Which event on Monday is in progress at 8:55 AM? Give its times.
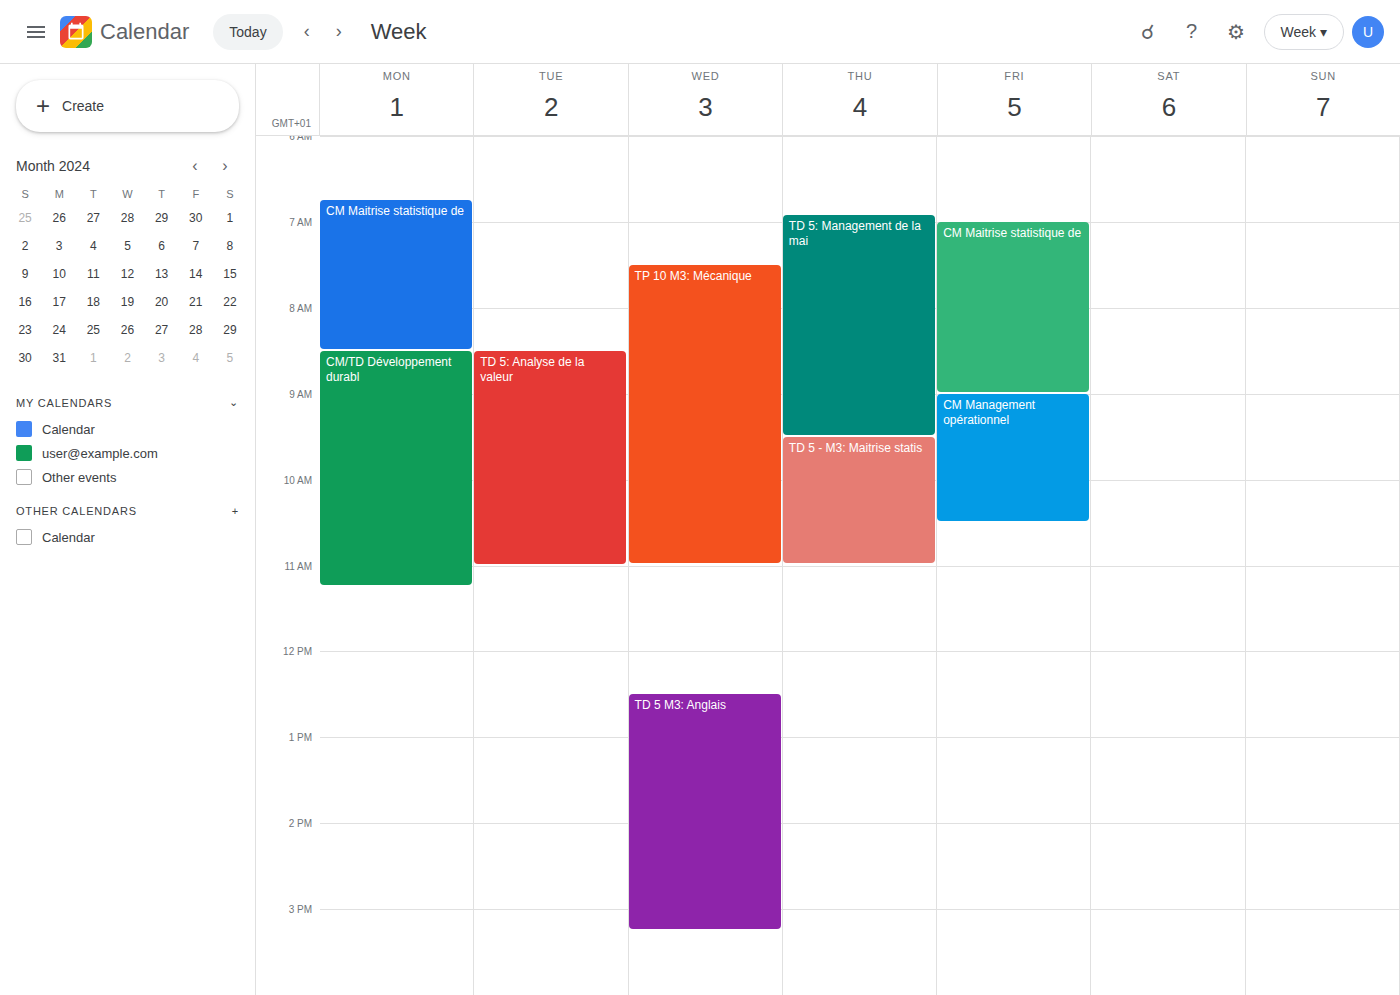
"CM/TD Développement durabl", 8:30 AM to 11:15 AM